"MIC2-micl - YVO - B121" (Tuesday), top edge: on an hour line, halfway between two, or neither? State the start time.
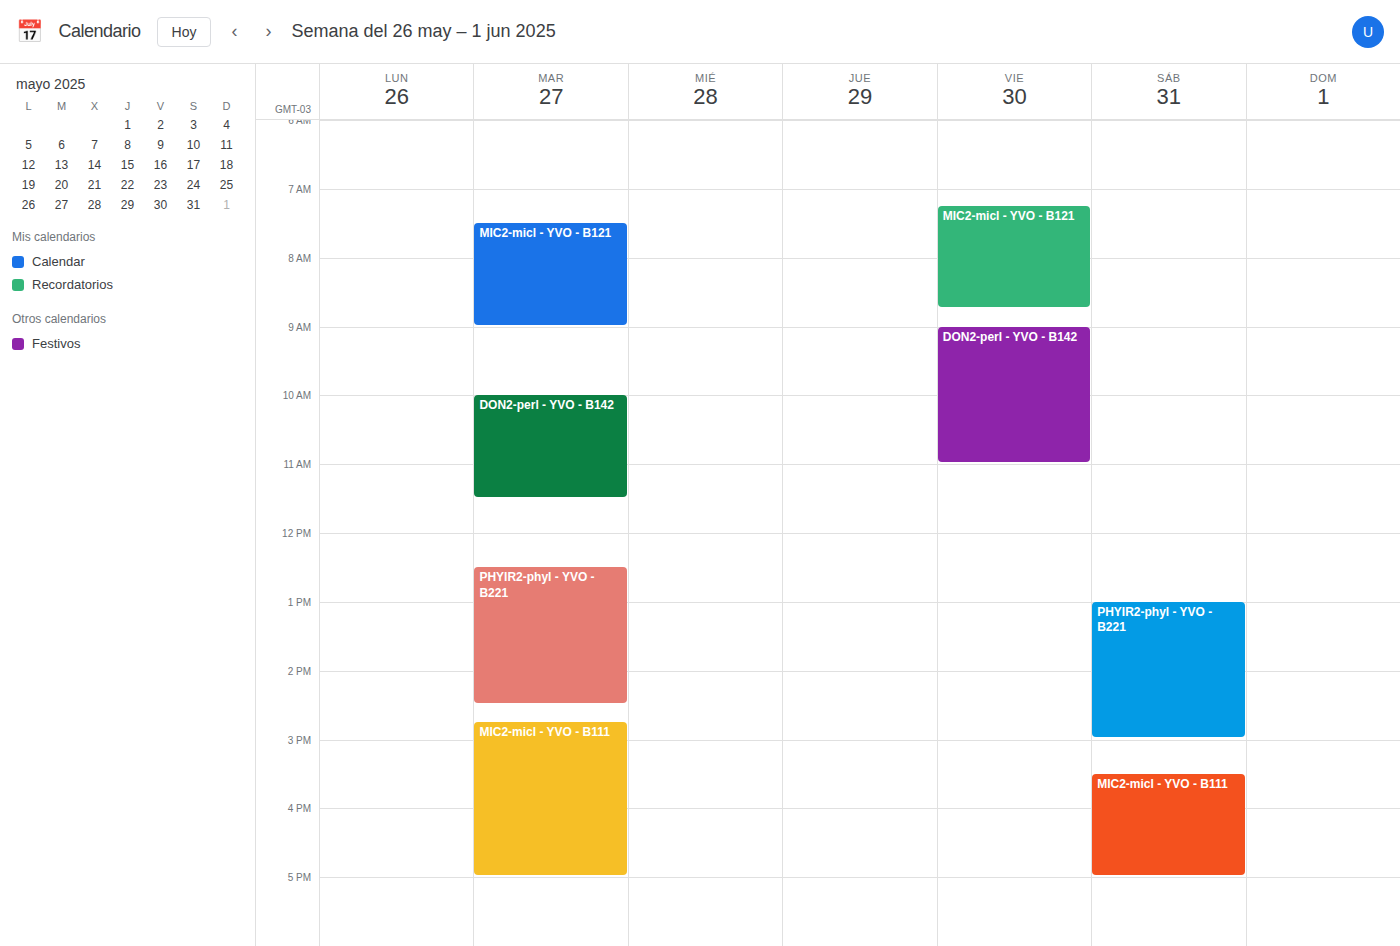
7:30 AM -- halfway between the 7 AM and 8 AM lines.